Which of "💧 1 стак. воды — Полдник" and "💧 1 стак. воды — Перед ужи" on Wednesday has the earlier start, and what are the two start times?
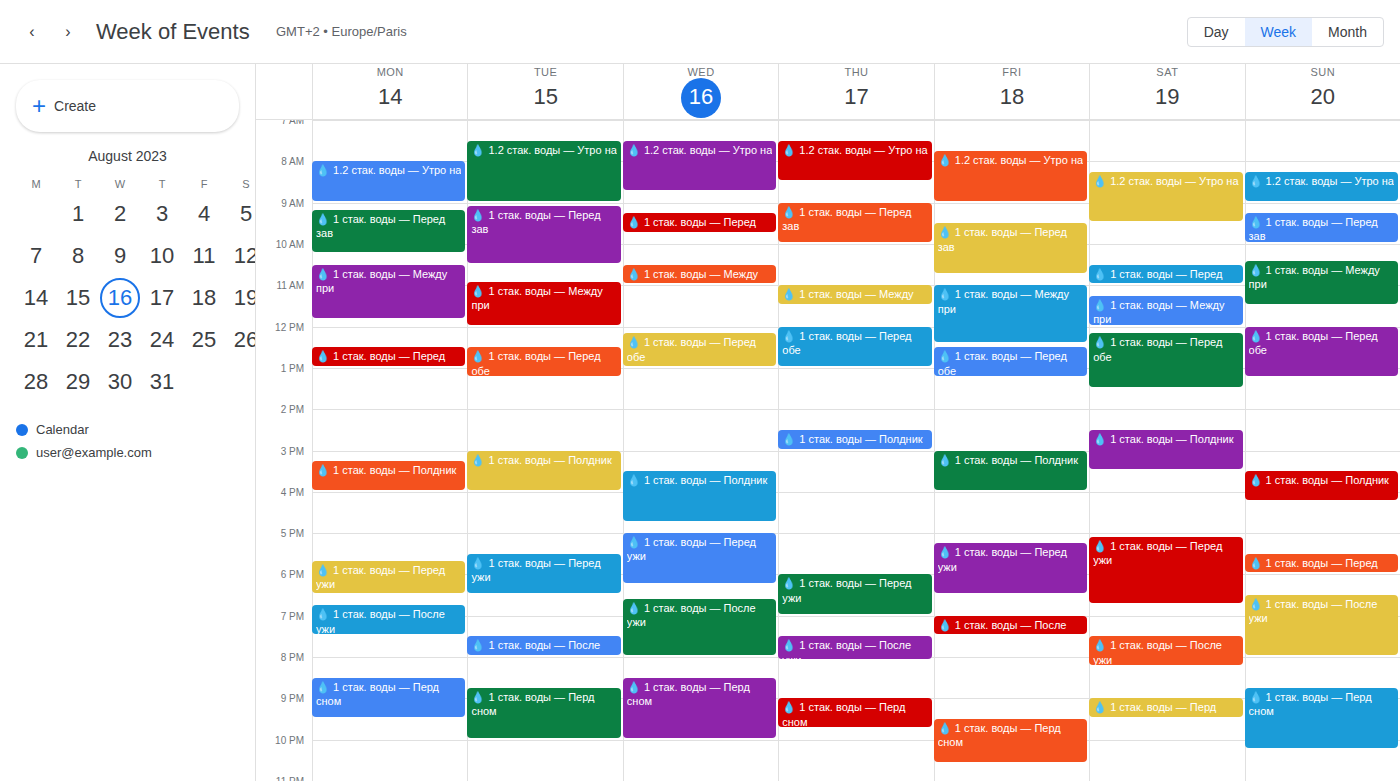
"💧 1 стак. воды — Полдник" 3:30 PM; "💧 1 стак. воды — Перед ужи" 5:00 PM.